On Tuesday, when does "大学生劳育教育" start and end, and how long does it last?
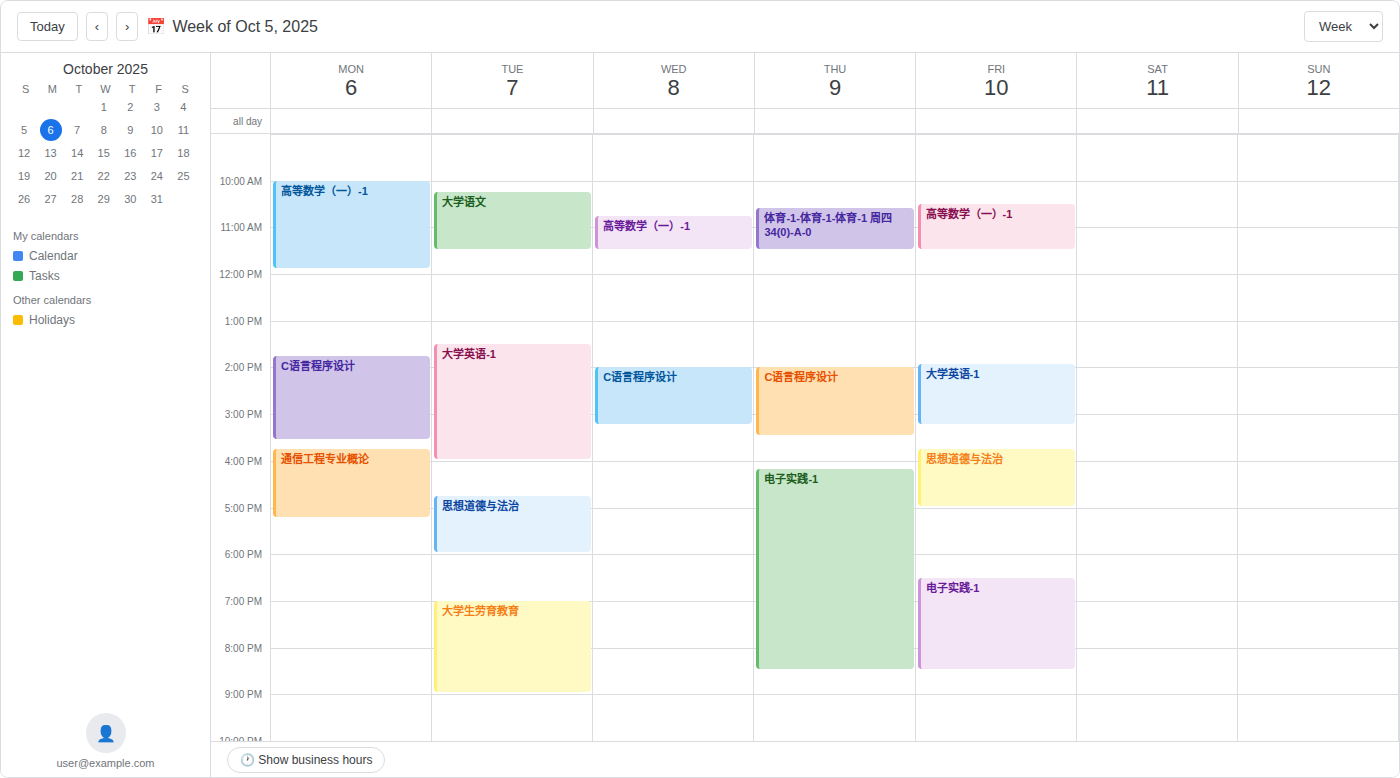
7:00 PM to 9:00 PM, 2 hours